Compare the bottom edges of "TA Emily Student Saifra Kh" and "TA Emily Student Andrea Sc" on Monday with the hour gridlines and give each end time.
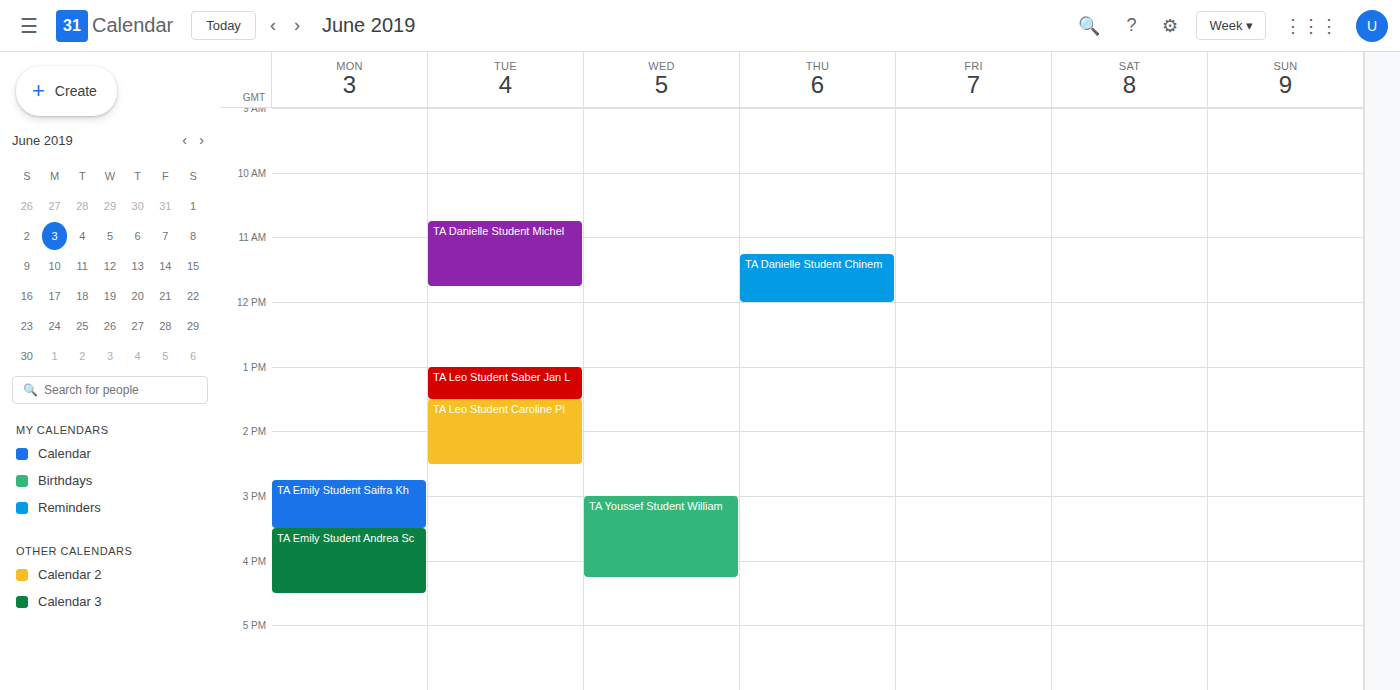
"TA Emily Student Saifra Kh": 3:30 PM, halfway between the 3 PM and 4 PM lines. "TA Emily Student Andrea Sc": 4:30 PM, halfway between the 4 PM and 5 PM lines.